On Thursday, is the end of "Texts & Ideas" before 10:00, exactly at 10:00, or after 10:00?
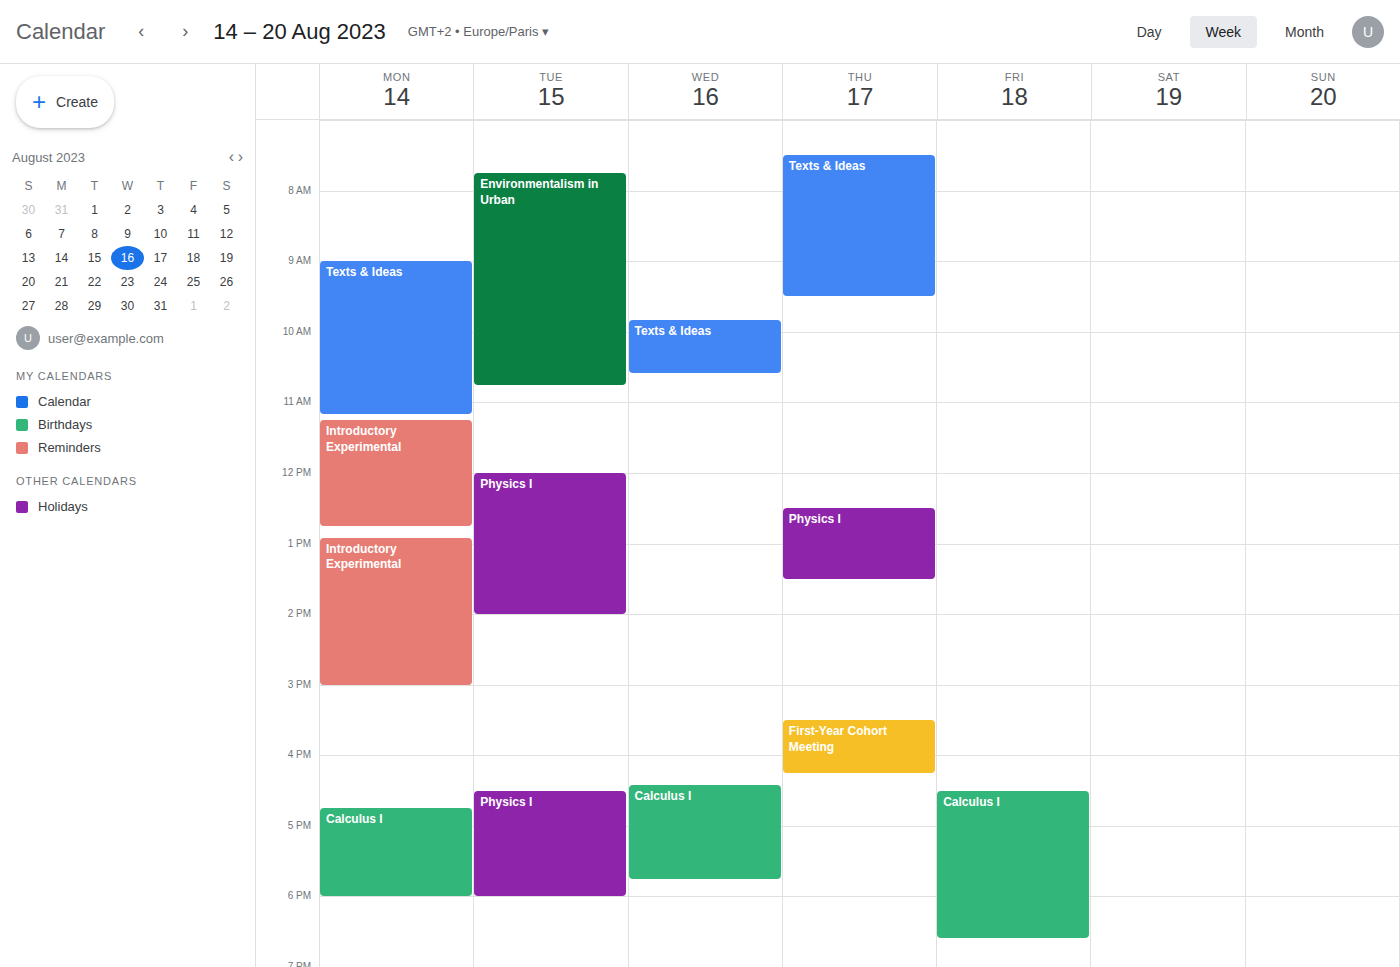
09:30 -- before 10:00, 30 minutes above the 10:00 line.